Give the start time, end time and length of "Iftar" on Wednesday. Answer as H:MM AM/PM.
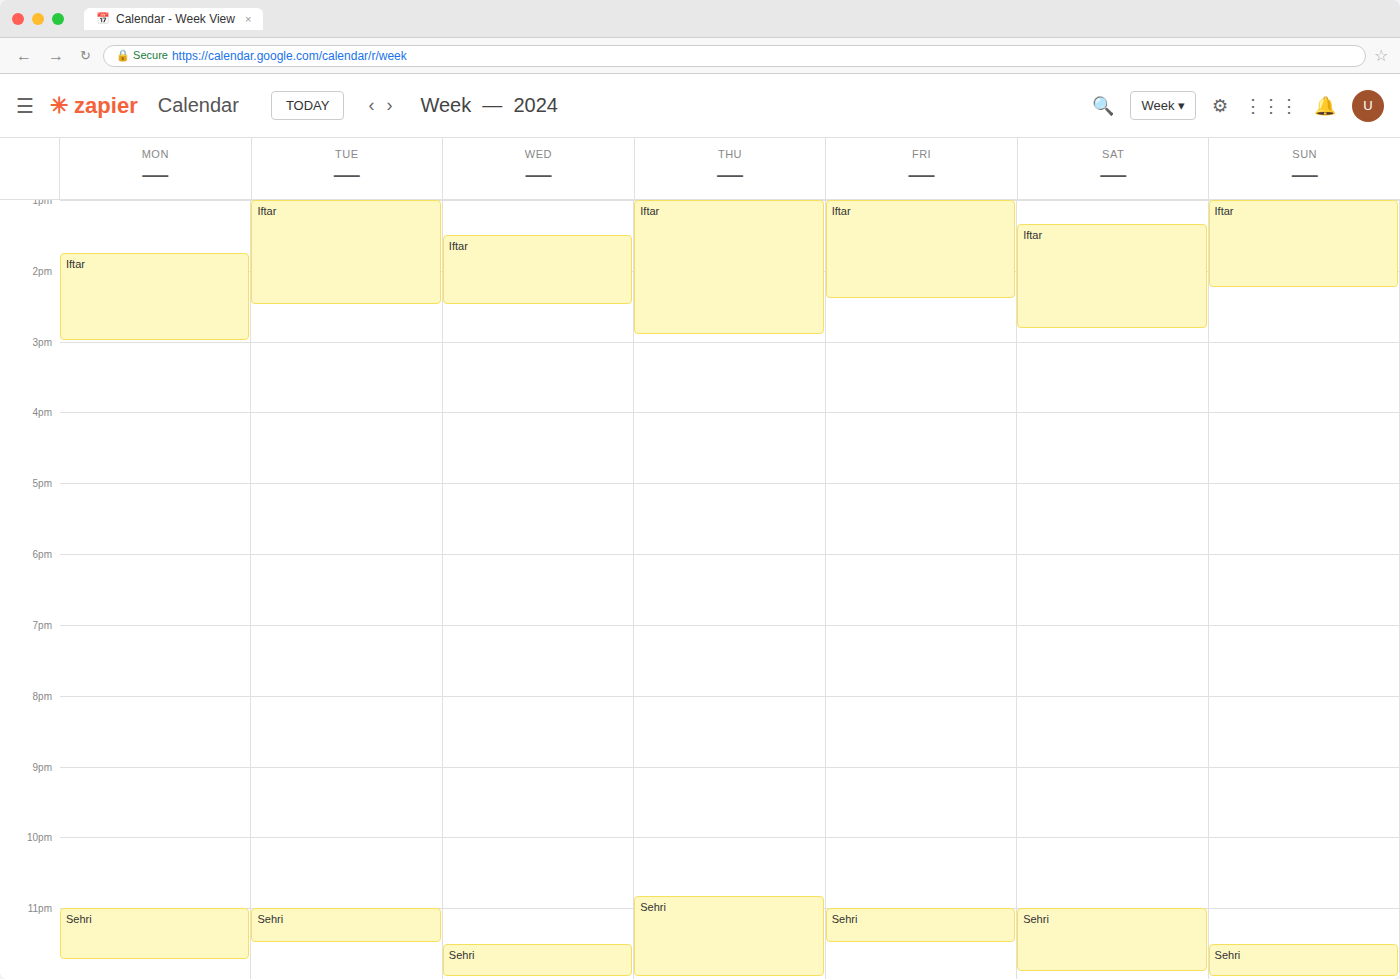
1:30 PM to 2:30 PM, 1 hour